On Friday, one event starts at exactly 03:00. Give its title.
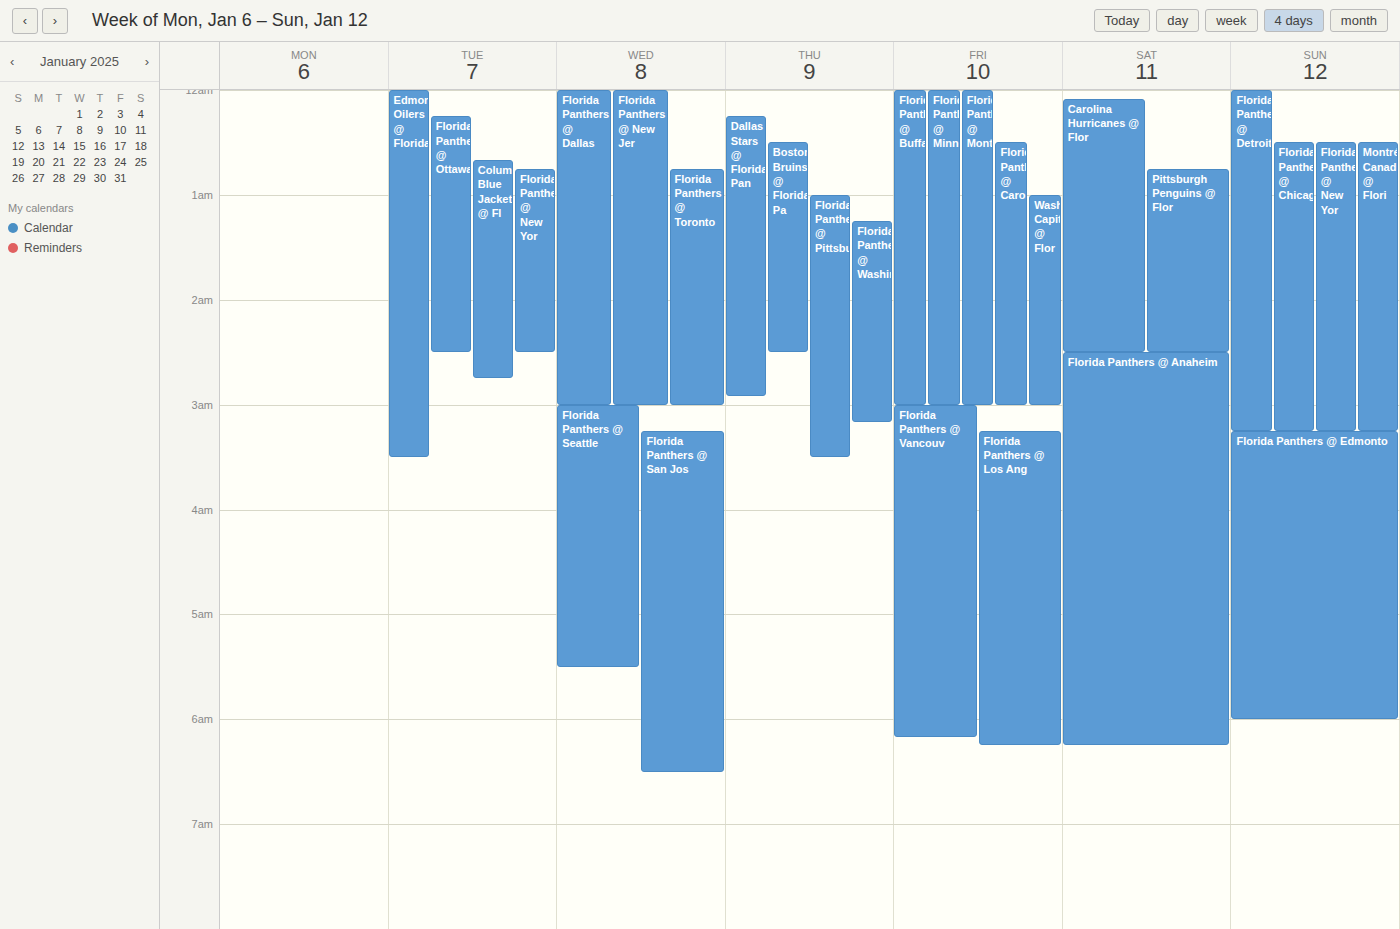
"Florida Panthers @ Vancouv"